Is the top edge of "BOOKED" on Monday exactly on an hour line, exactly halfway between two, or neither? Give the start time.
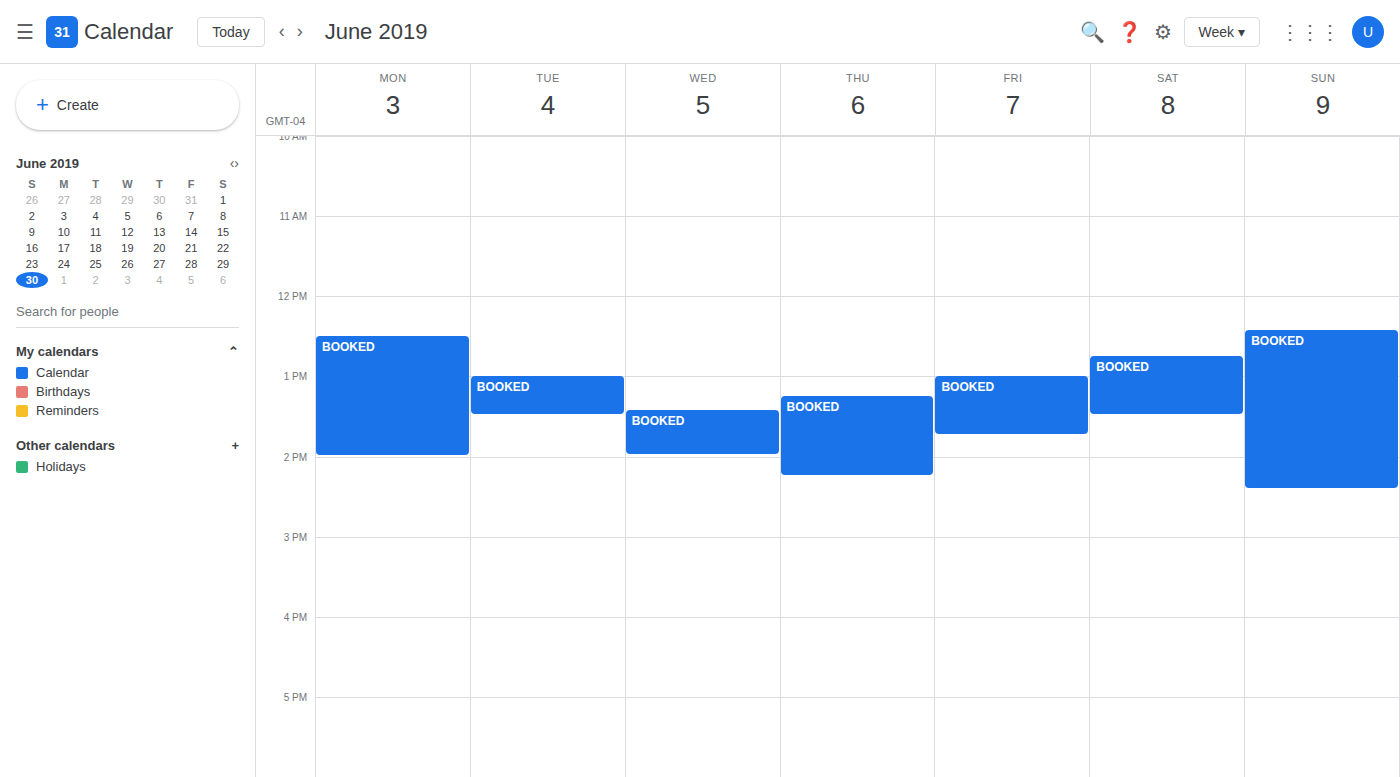
12:30 -- halfway between the 12:00 and 13:00 lines.